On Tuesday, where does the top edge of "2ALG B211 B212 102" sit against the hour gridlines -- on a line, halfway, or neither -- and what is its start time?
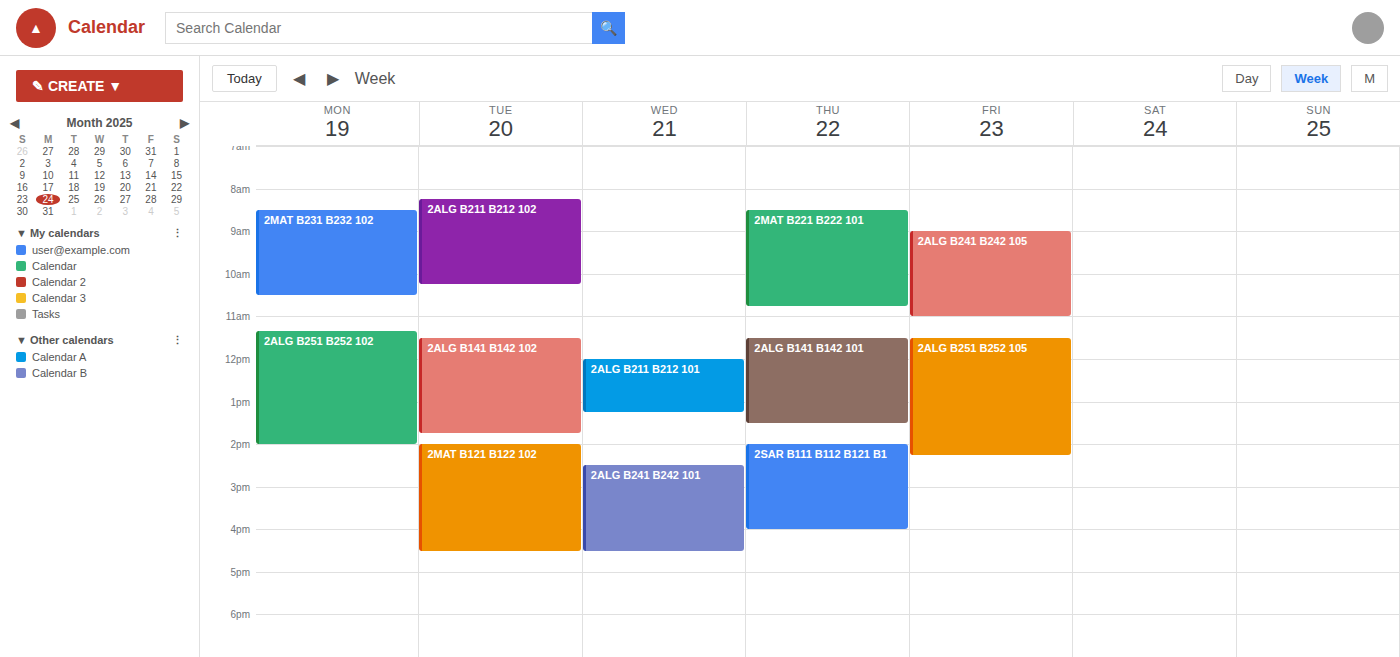
8:15 AM -- neither: a quarter of the way from the 8 AM line to the 9 AM line.